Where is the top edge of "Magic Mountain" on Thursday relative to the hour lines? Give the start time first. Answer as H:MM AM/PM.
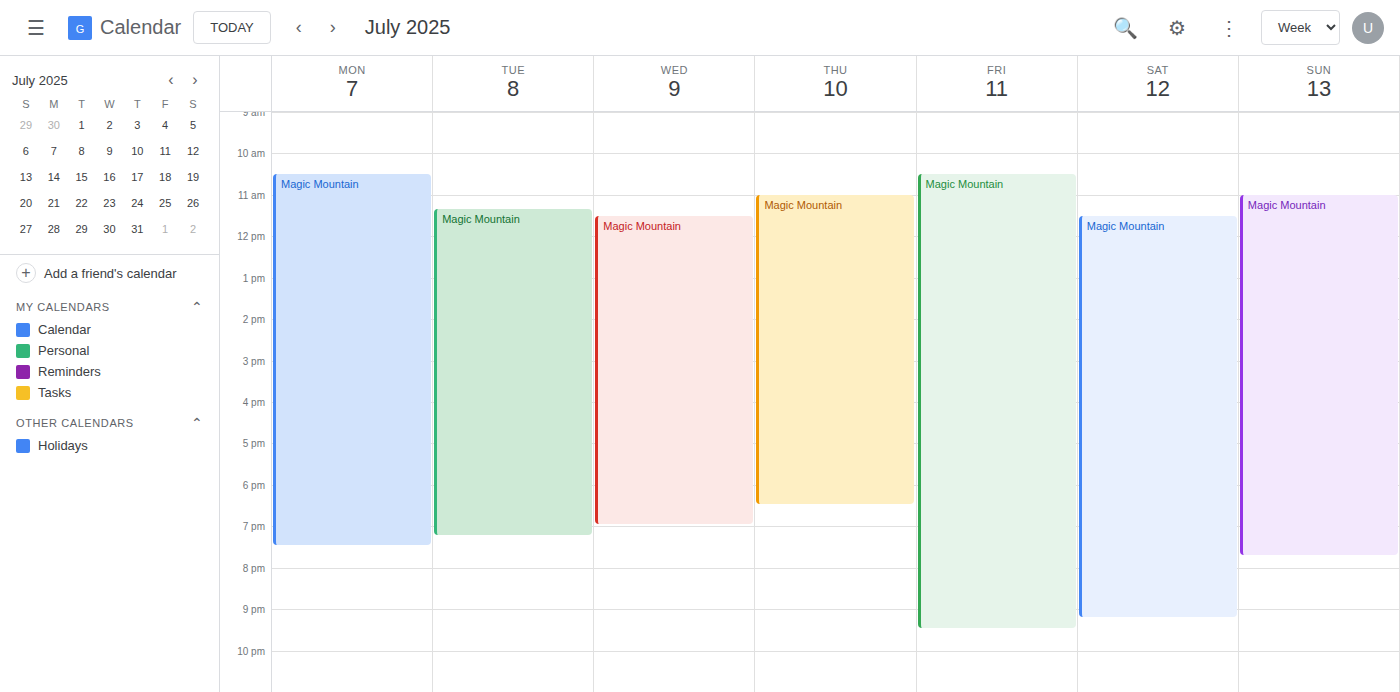
11:00 AM -- exactly on the 11 AM line.